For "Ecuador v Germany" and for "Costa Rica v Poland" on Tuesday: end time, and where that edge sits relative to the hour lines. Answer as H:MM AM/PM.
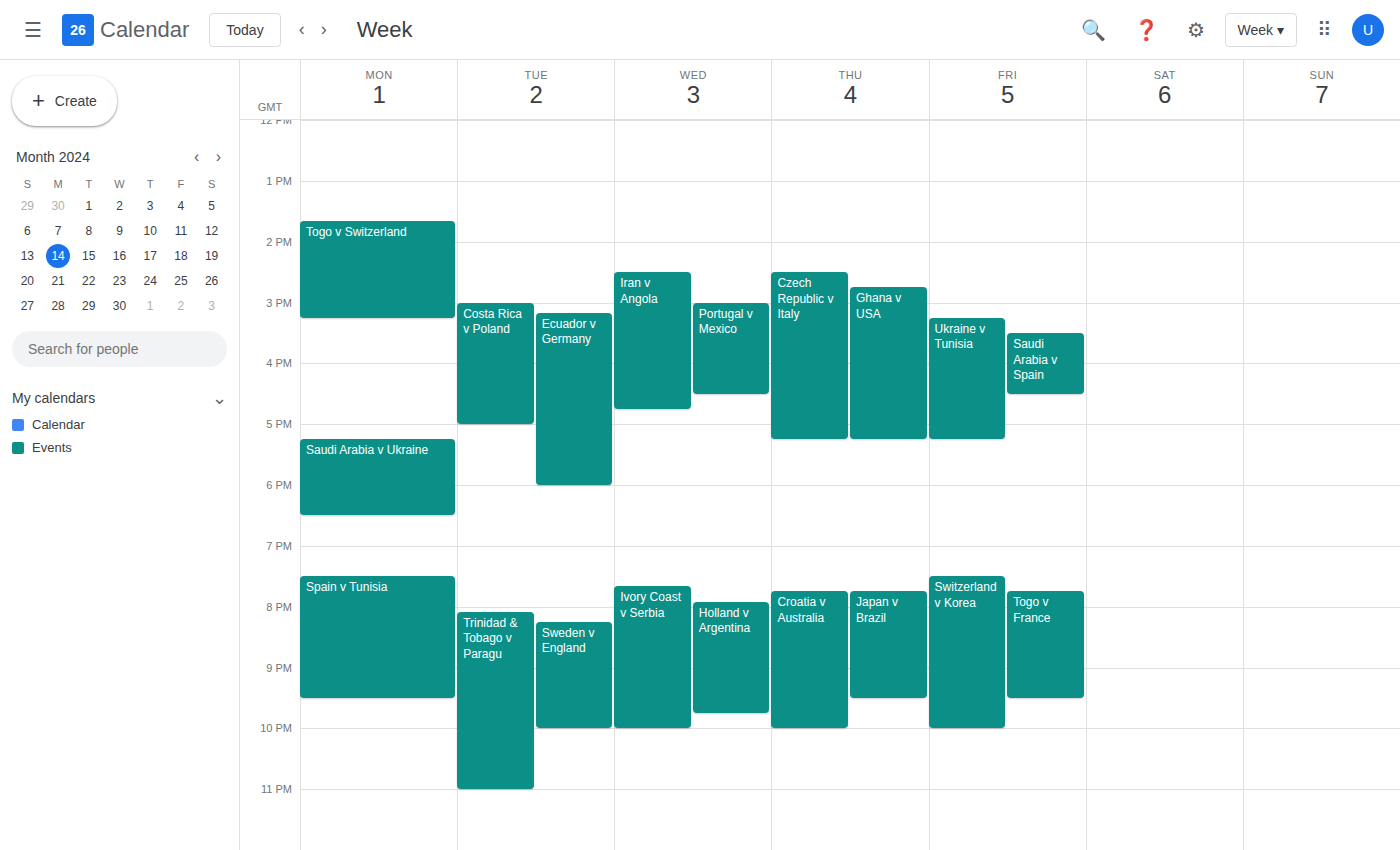
"Ecuador v Germany": 6:00 PM, exactly on the 6 PM line. "Costa Rica v Poland": 5:00 PM, exactly on the 5 PM line.